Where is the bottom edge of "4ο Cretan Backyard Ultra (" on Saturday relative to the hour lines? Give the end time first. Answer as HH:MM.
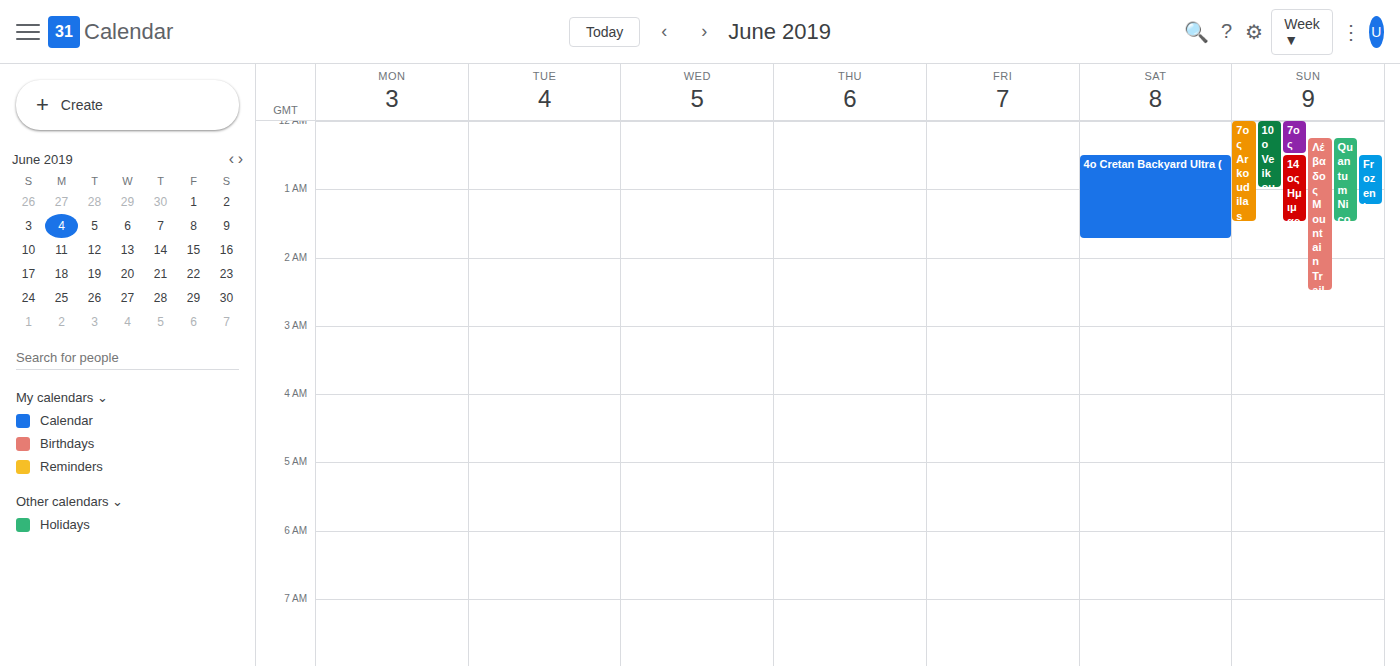
01:45 -- neither: three quarters of the way from the 01:00 line to the 02:00 line.